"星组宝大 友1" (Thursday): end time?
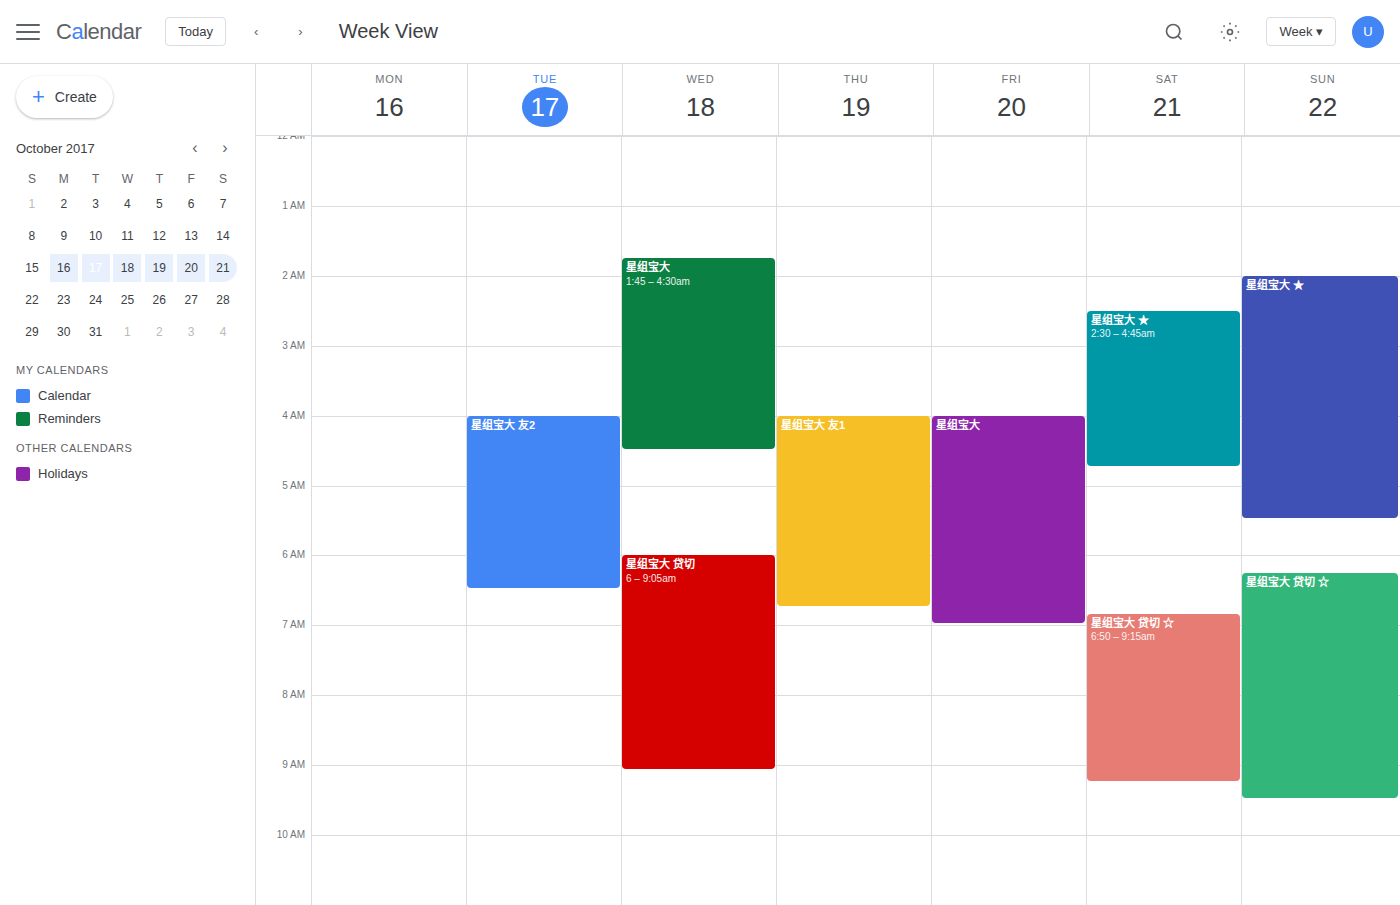
6:45 AM